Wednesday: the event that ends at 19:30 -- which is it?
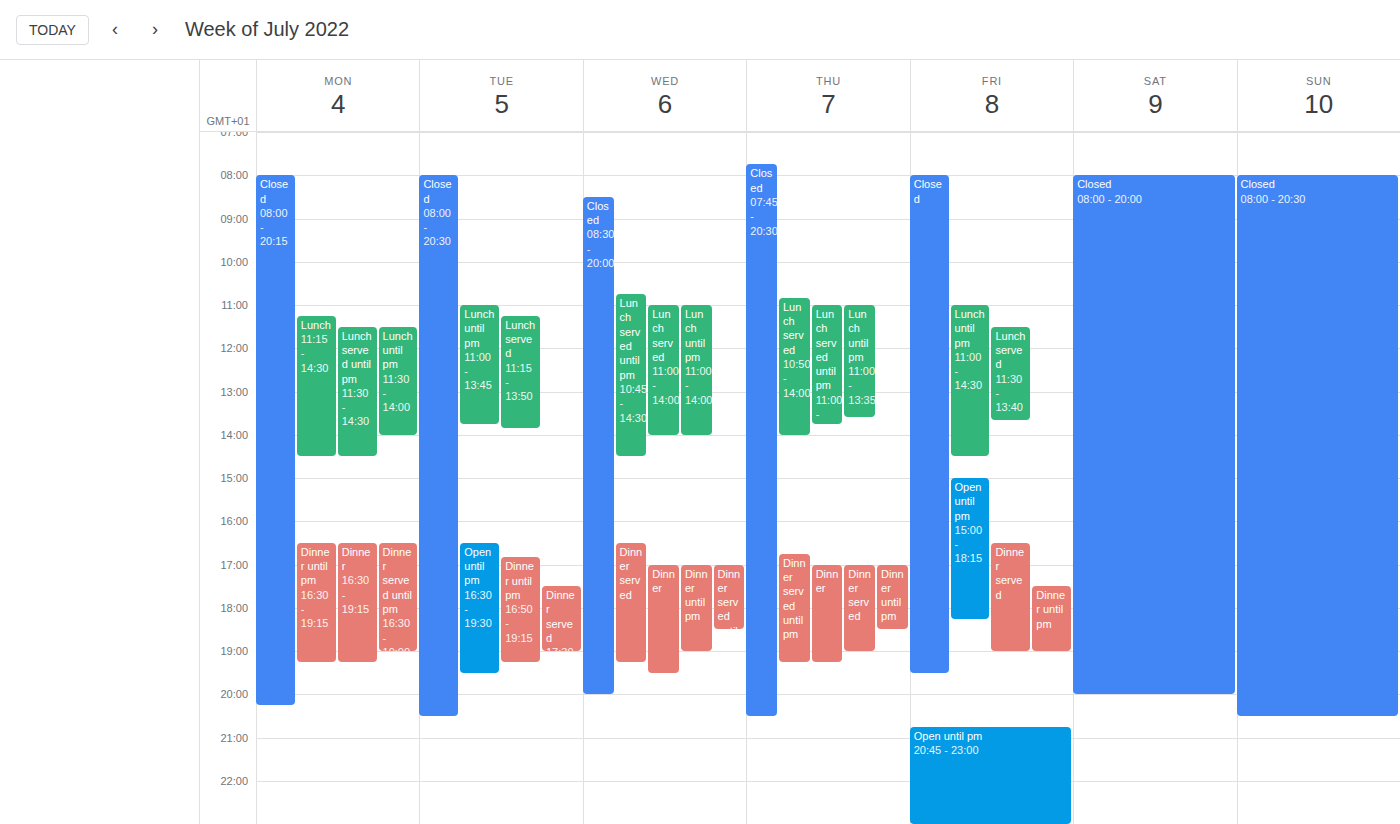
"Dinner"